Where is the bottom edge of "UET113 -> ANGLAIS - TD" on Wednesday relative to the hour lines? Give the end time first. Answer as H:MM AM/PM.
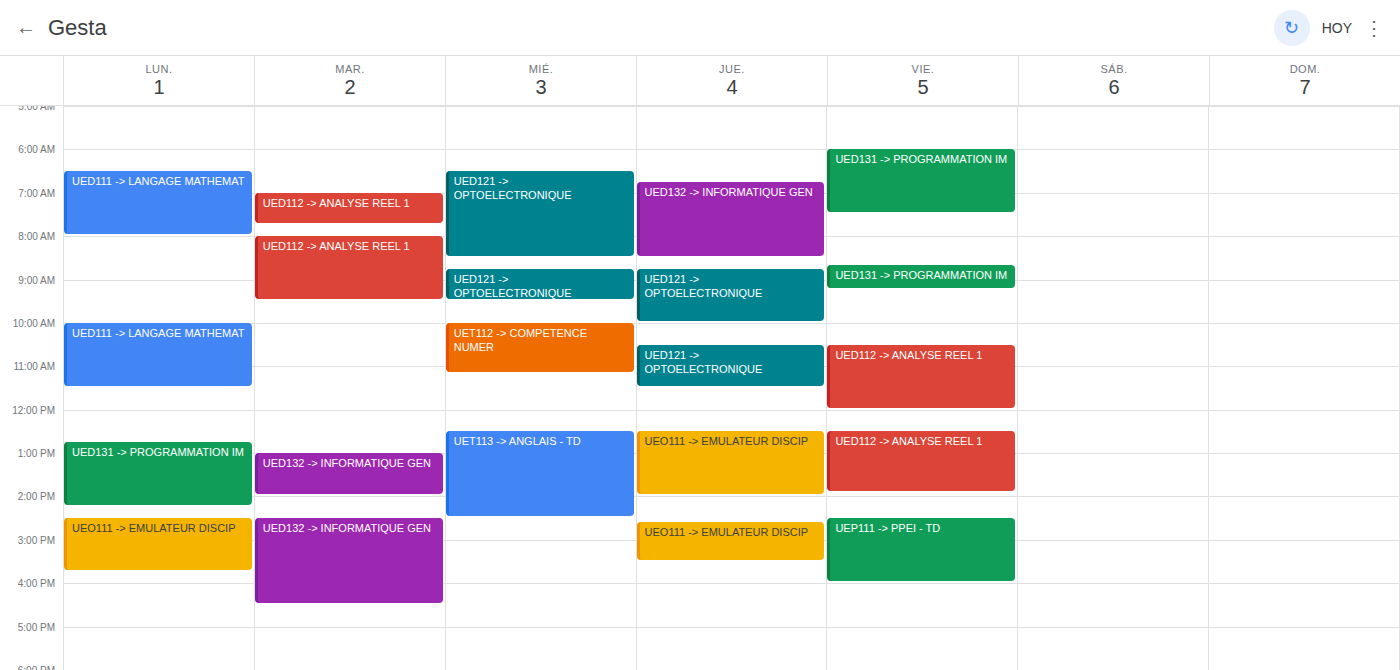
2:30 PM -- halfway between the 2 PM and 3 PM lines.